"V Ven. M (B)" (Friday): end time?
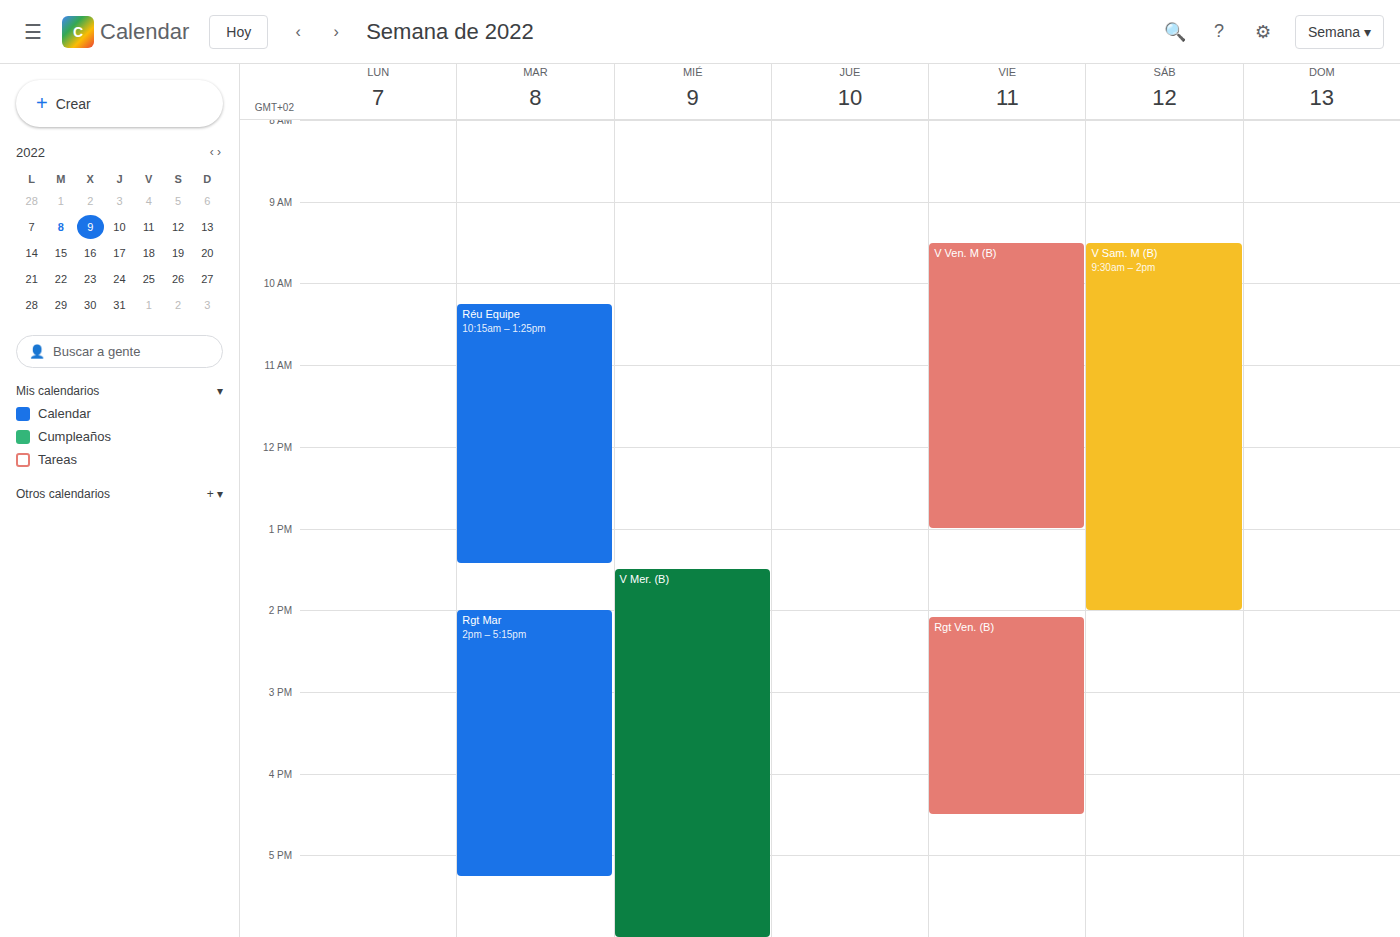
1:00 PM